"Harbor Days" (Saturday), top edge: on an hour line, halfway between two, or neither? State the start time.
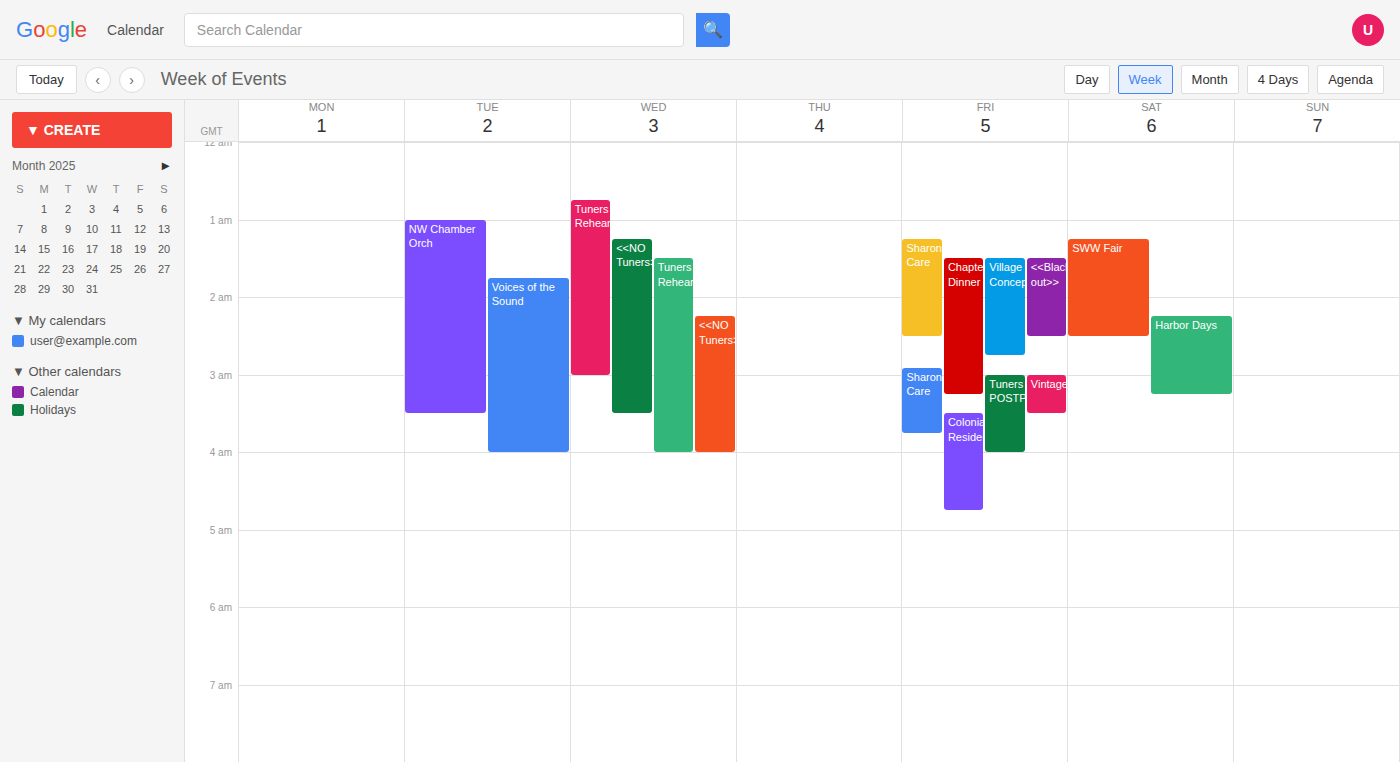
2:15 AM -- neither: a quarter of the way from the 2 AM line to the 3 AM line.